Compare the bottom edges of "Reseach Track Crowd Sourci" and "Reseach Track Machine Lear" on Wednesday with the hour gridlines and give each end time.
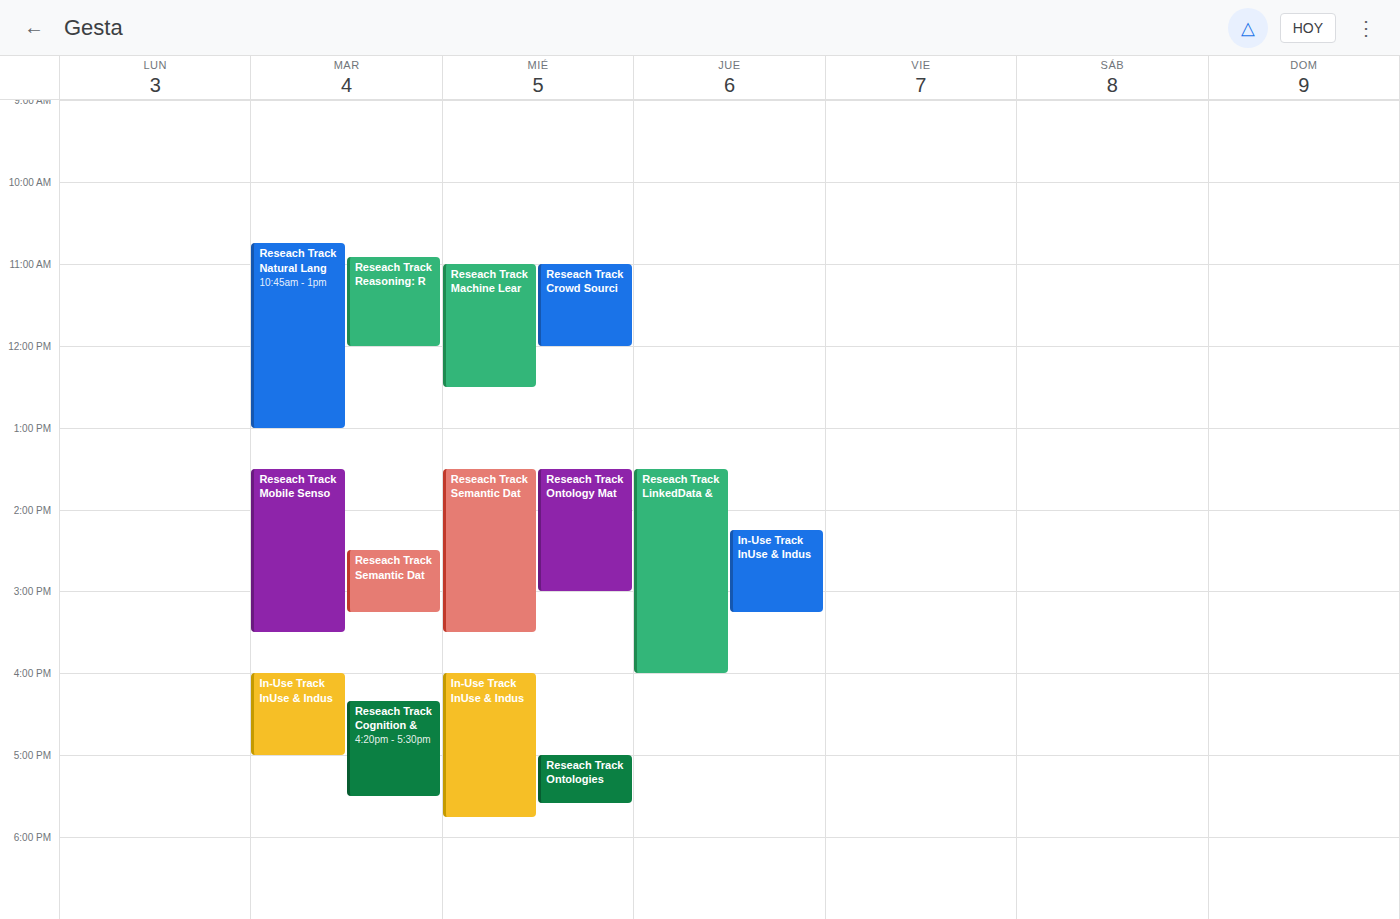
"Reseach Track Crowd Sourci": 12:00 PM, exactly on the 12 PM line. "Reseach Track Machine Lear": 12:30 PM, halfway between the 12 PM and 1 PM lines.